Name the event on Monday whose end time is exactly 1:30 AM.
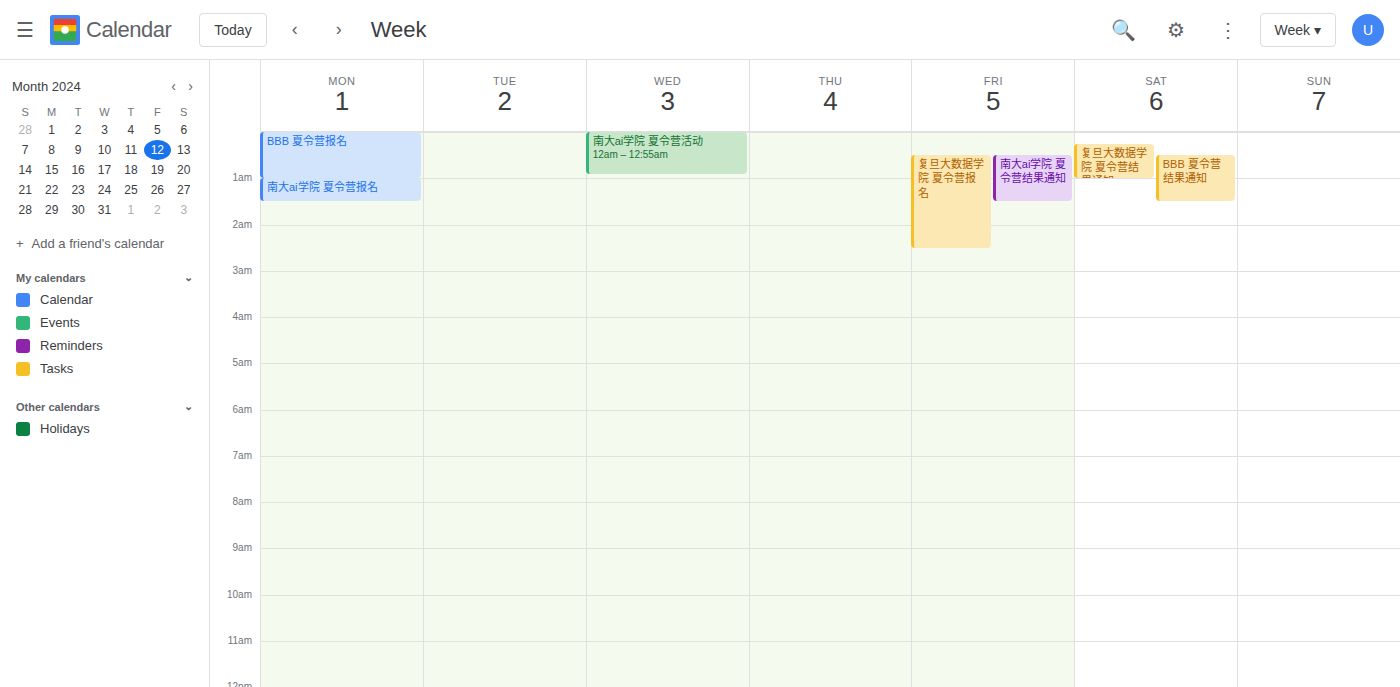
"南大ai学院 夏令营报名"